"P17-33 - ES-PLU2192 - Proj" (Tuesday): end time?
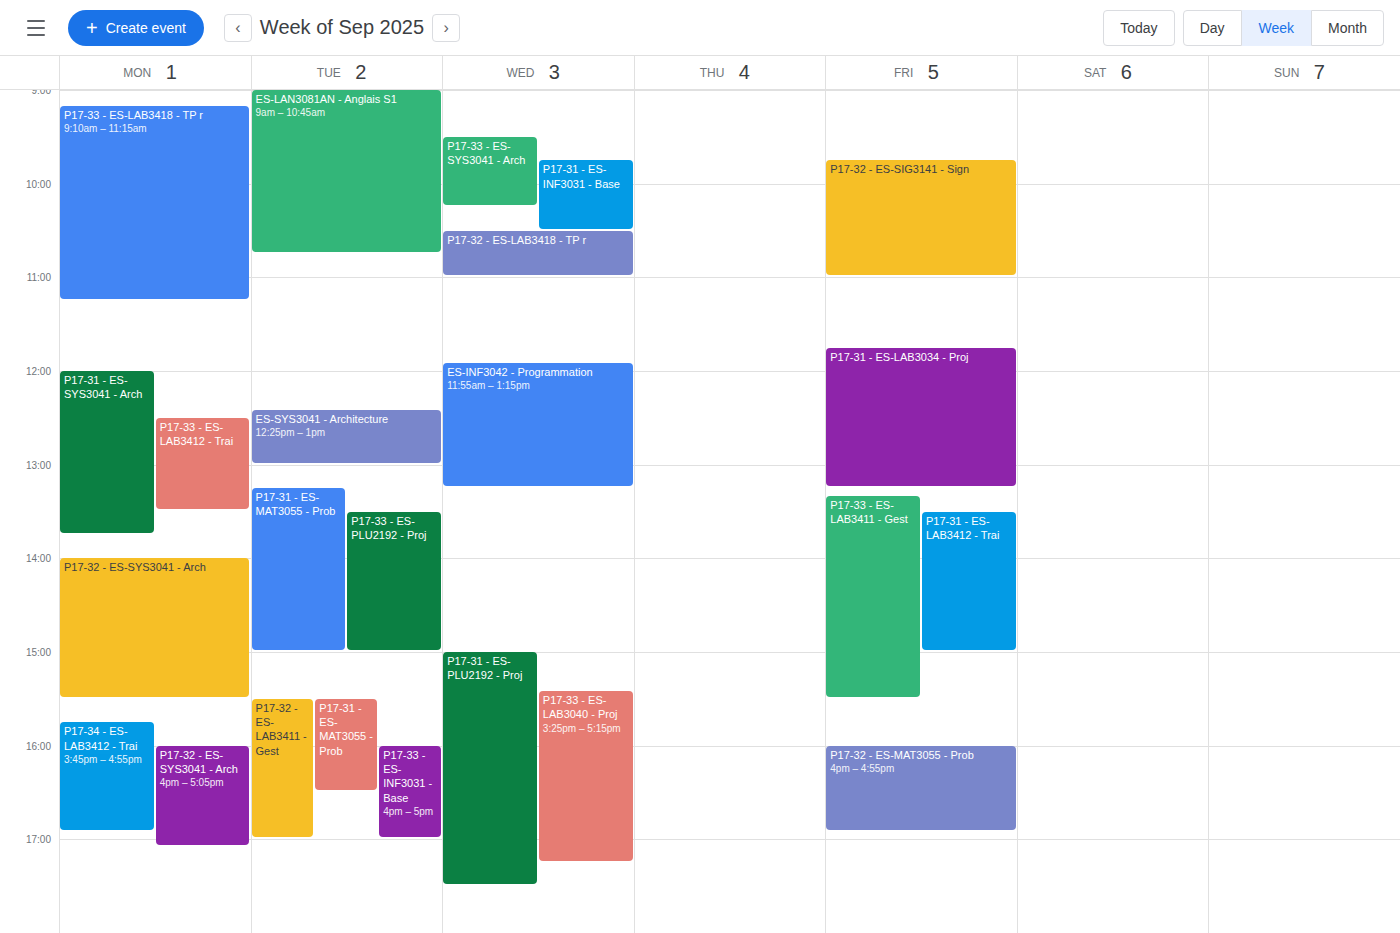
3:00 PM